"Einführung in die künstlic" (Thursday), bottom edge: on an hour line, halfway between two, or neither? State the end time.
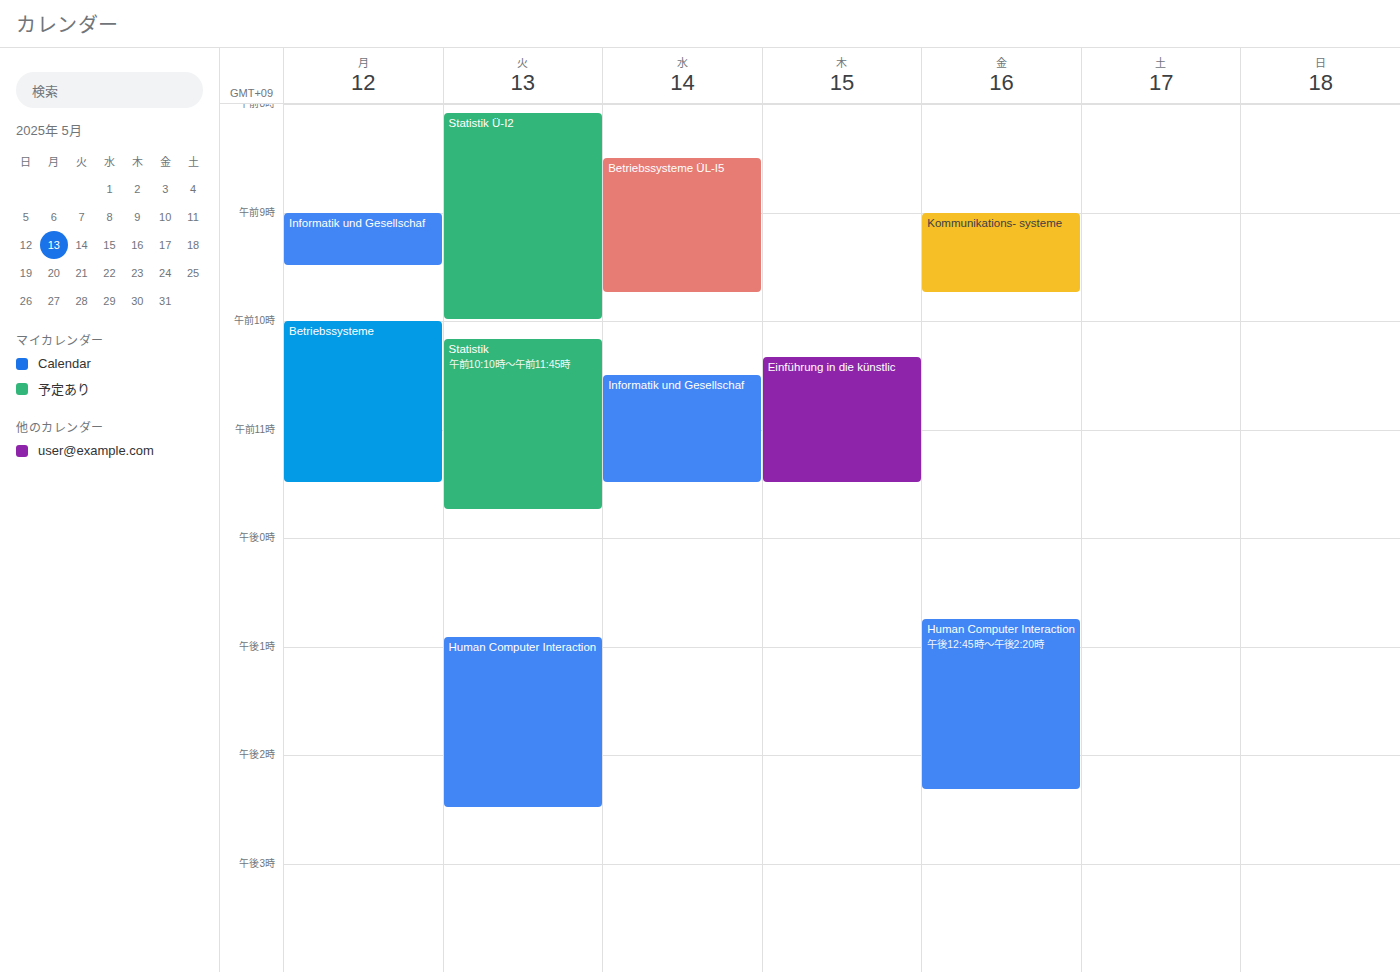
11:30 AM -- halfway between the 11 AM and 12 PM lines.